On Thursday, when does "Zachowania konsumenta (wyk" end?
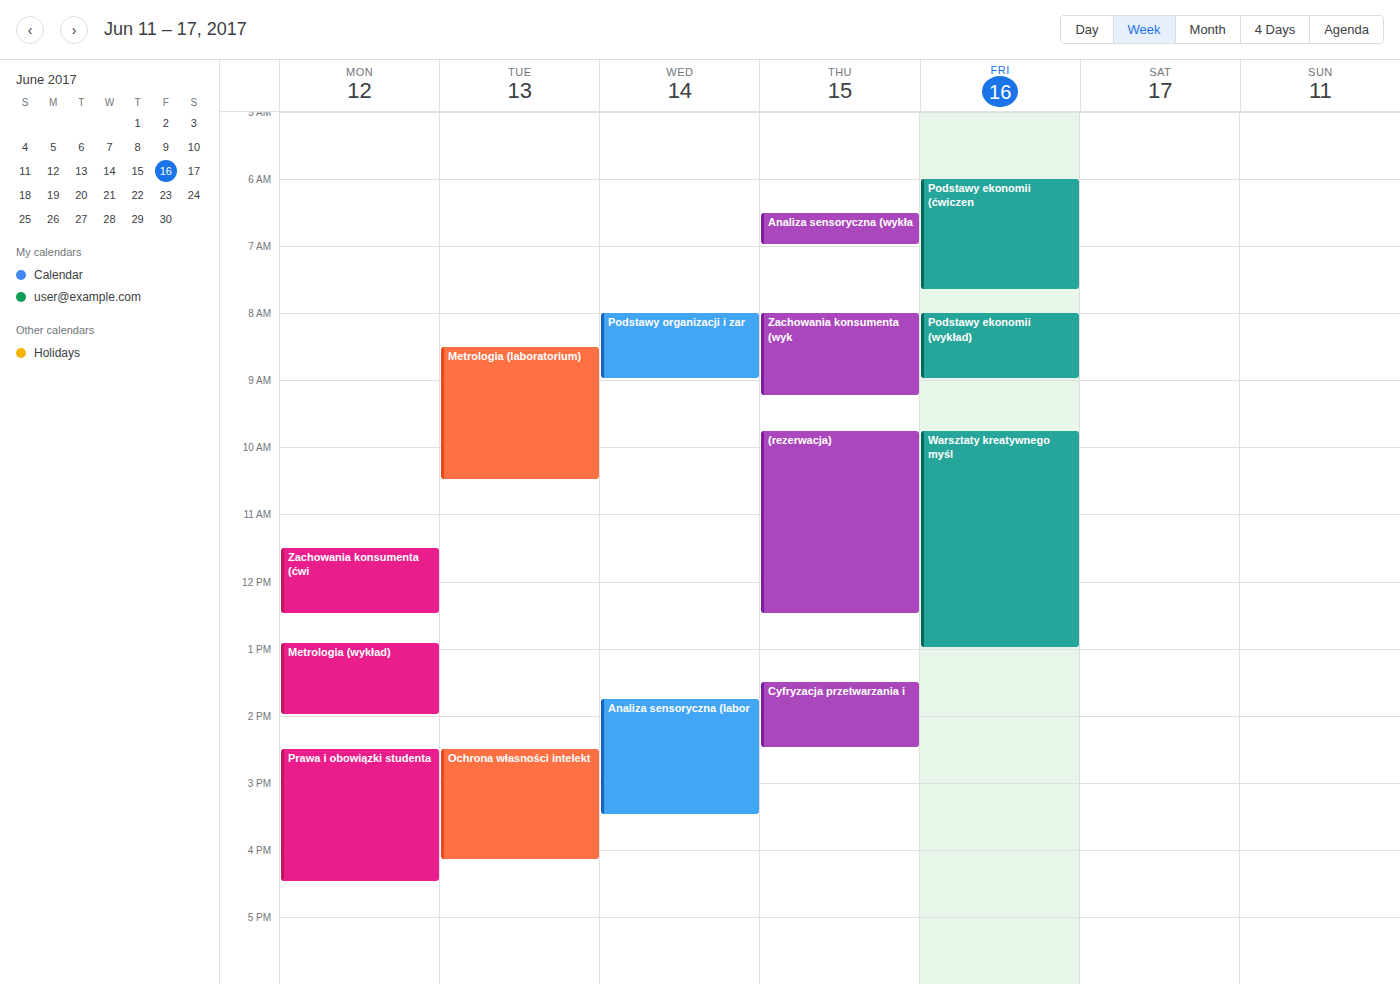
9:15 AM